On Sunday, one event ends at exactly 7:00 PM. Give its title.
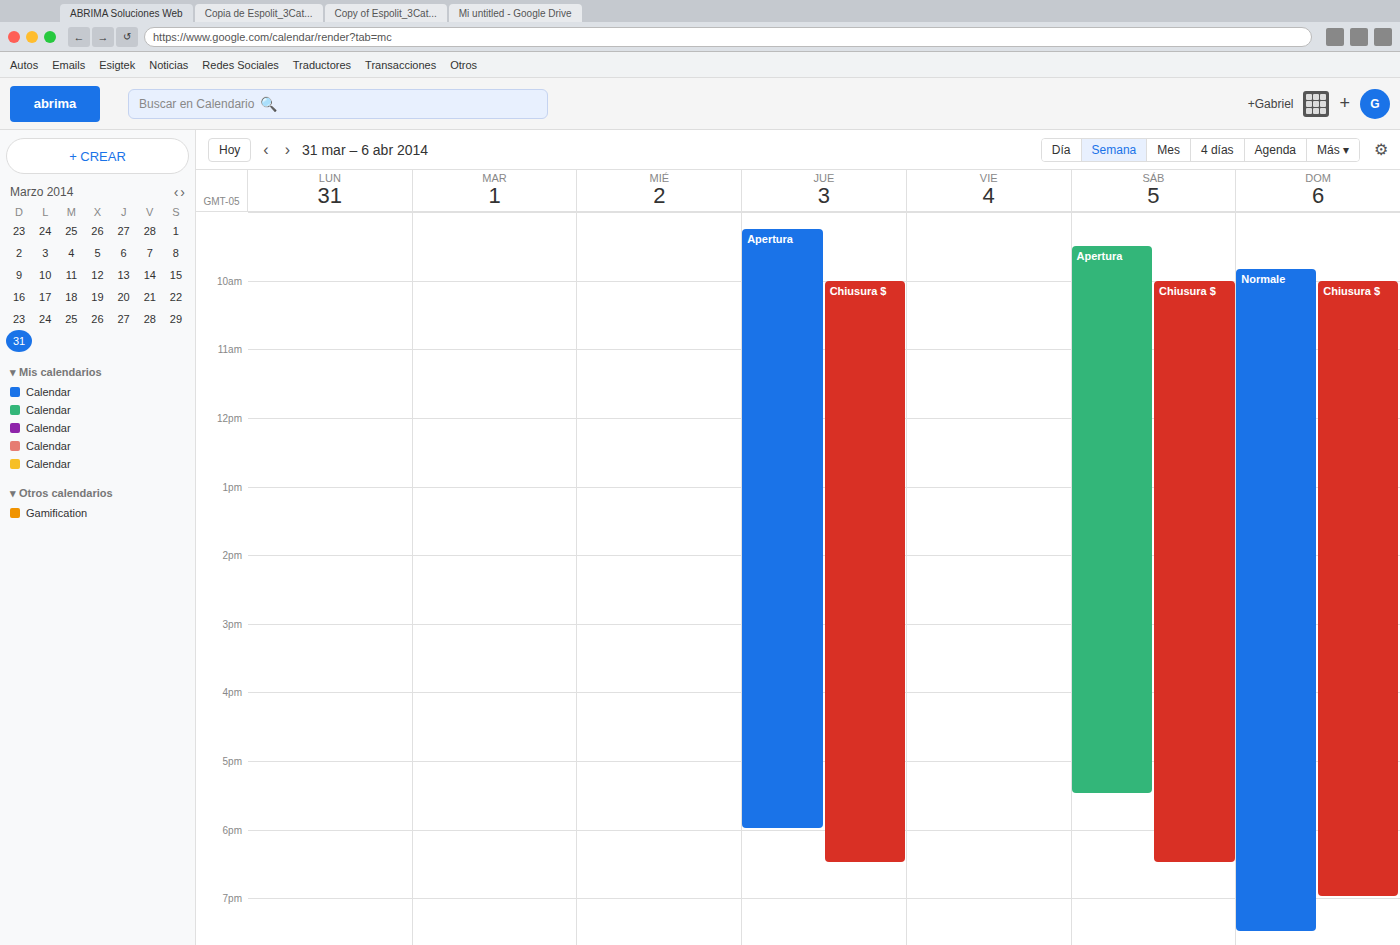
"Chiusura $"